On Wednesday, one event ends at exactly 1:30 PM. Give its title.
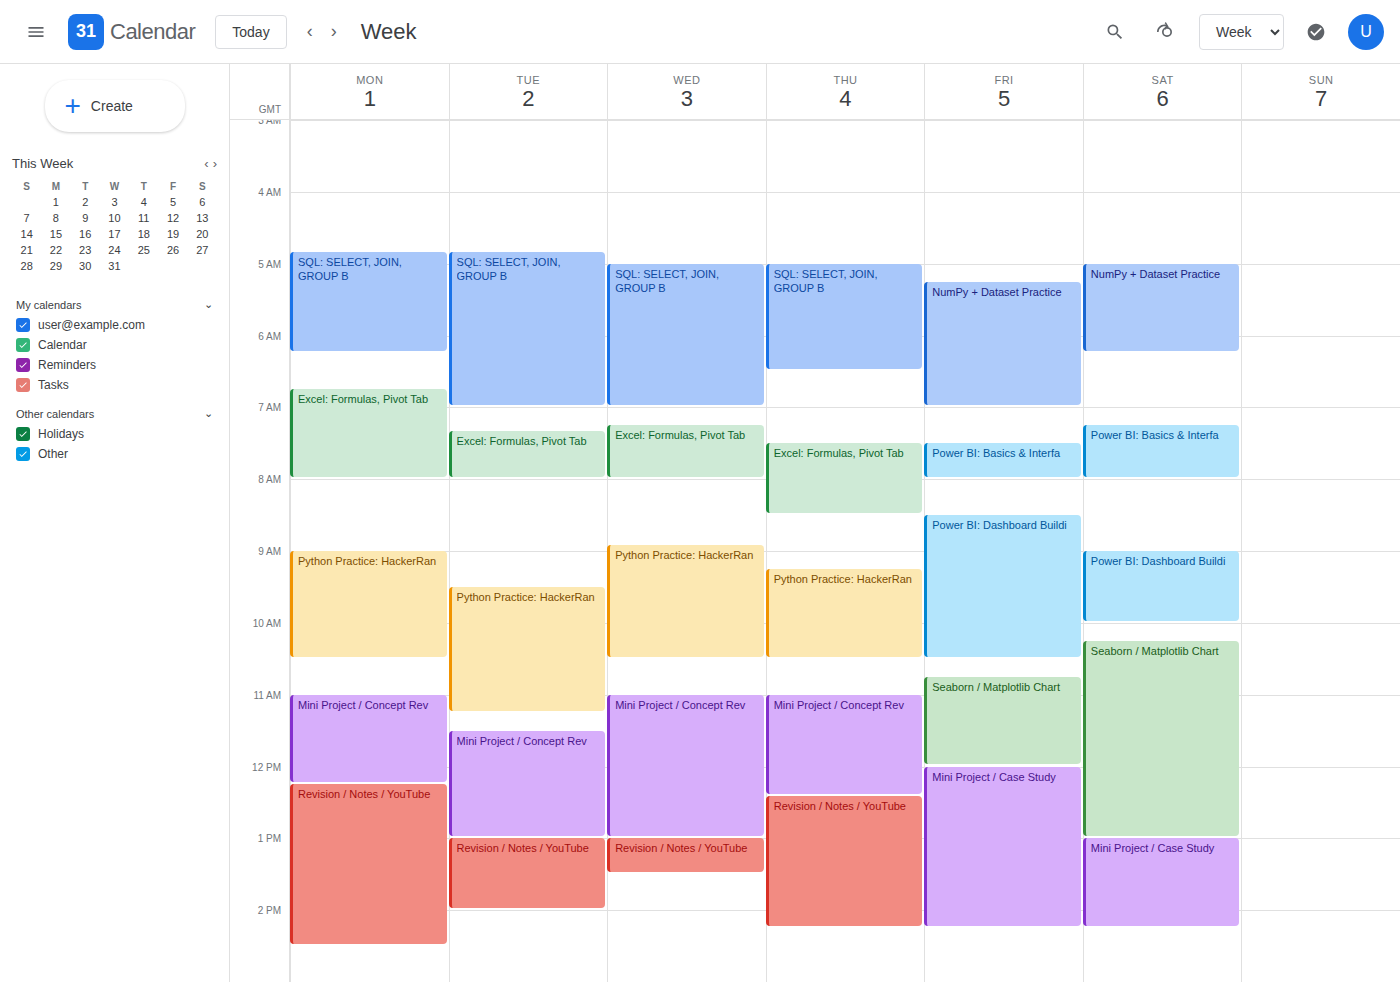
"Revision / Notes / YouTube"